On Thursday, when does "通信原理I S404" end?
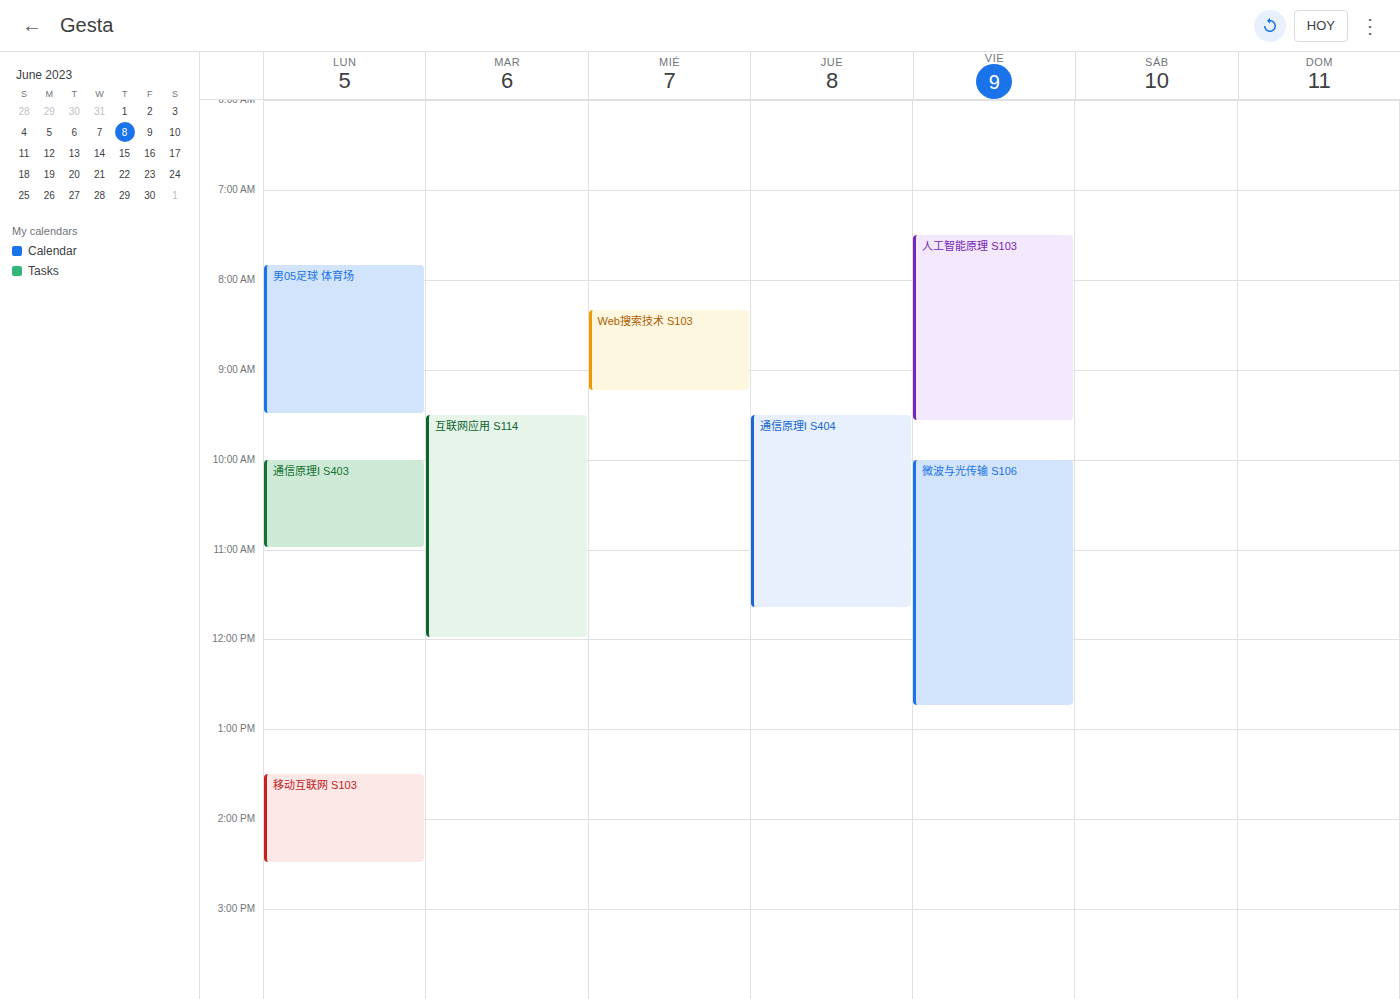
11:40 AM